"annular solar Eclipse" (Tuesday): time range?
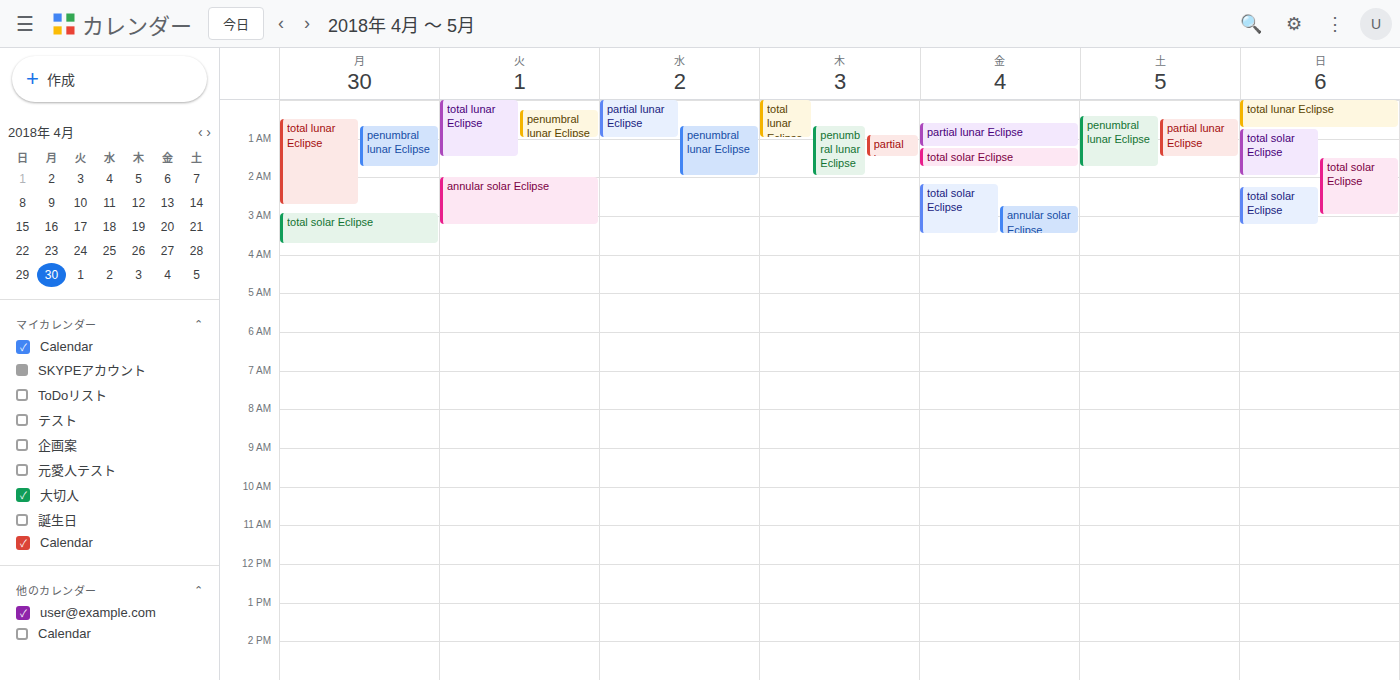
2:00 AM to 3:15 AM